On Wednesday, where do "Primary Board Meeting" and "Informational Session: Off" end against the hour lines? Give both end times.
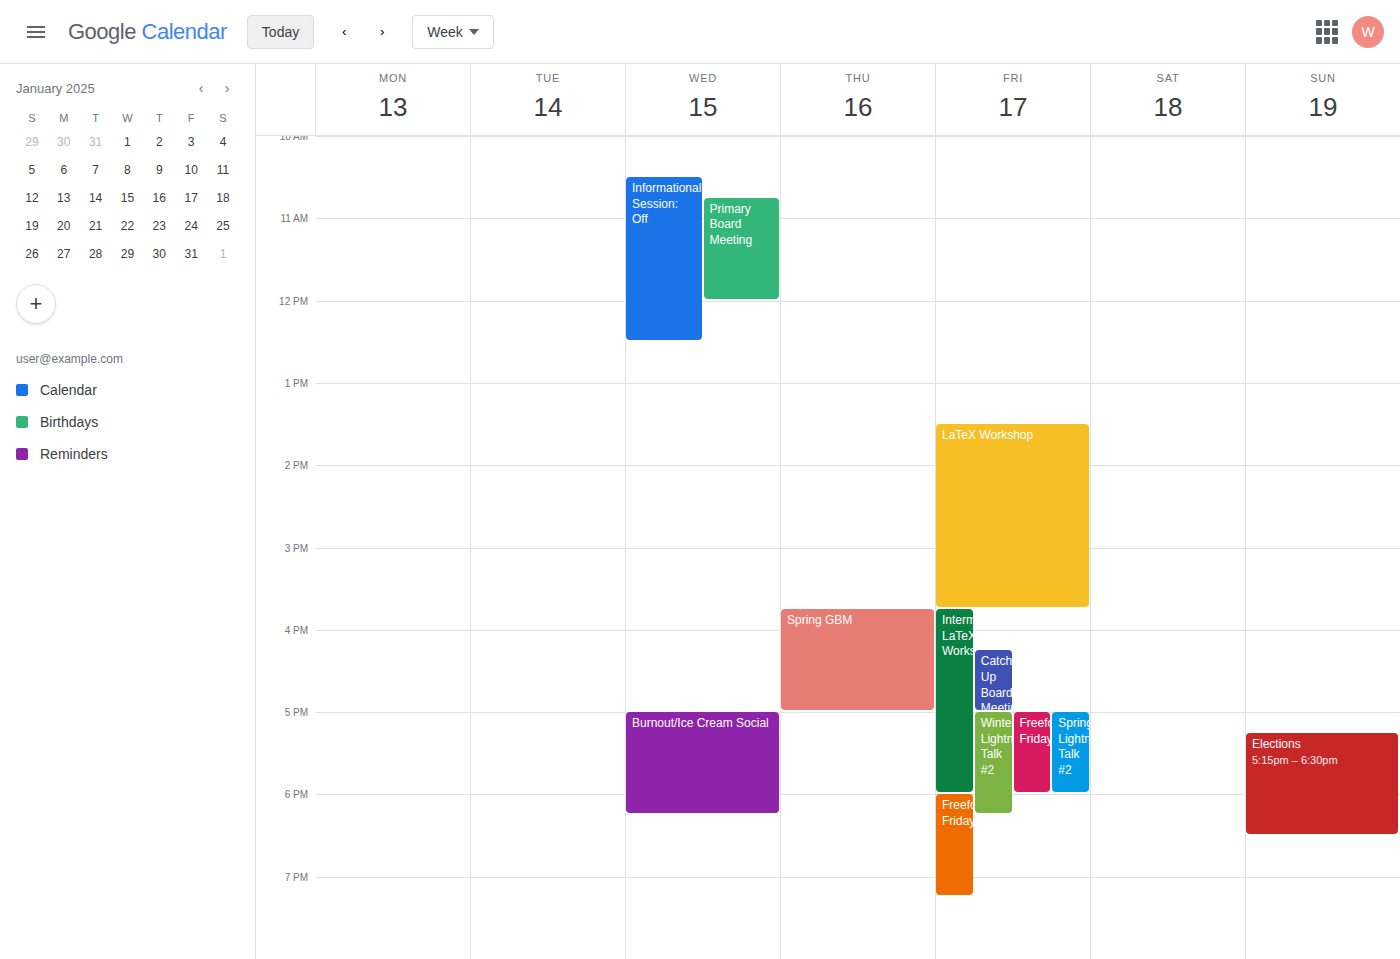
"Primary Board Meeting": 12:00 PM, exactly on the 12 PM line. "Informational Session: Off": 12:30 PM, halfway between the 12 PM and 1 PM lines.